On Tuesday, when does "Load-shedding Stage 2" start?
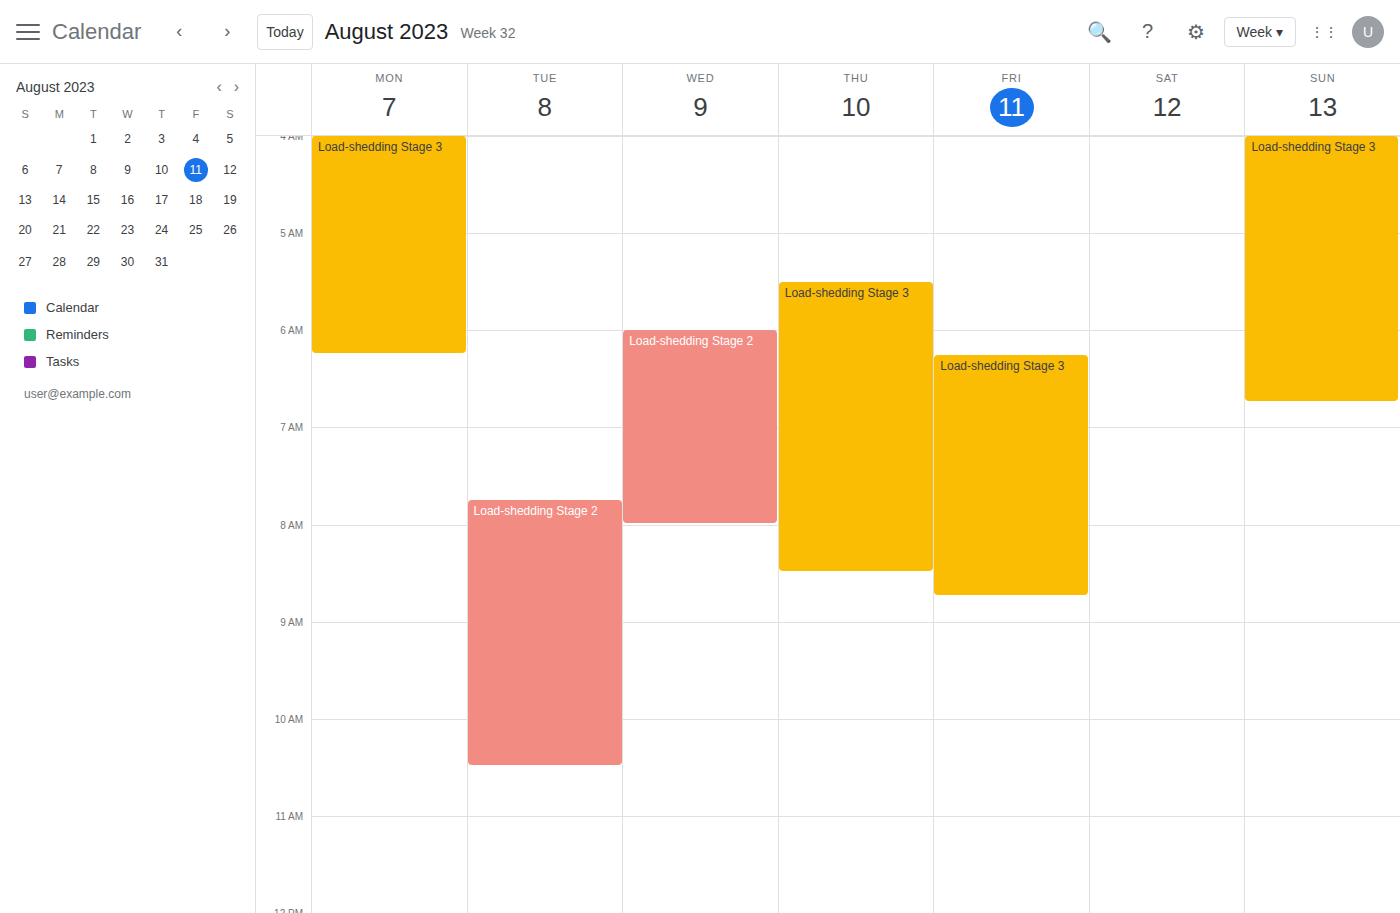
07:45